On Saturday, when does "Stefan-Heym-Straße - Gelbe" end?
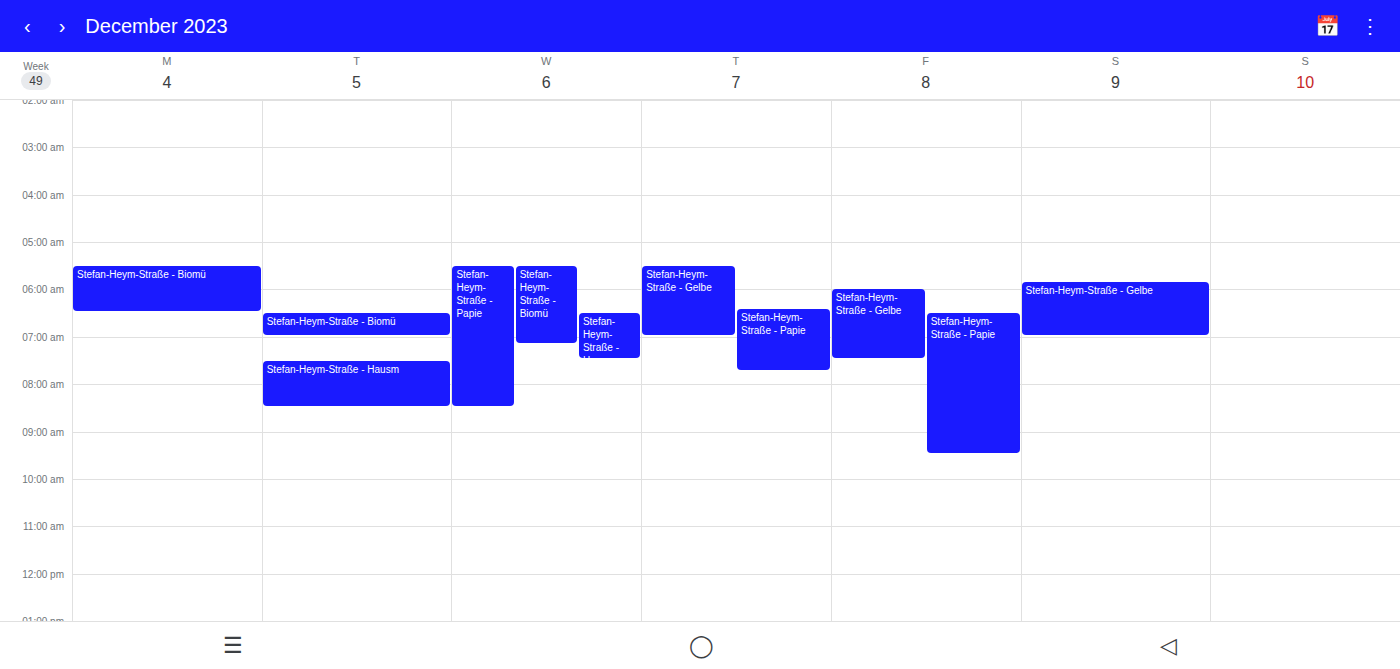
7:00 AM